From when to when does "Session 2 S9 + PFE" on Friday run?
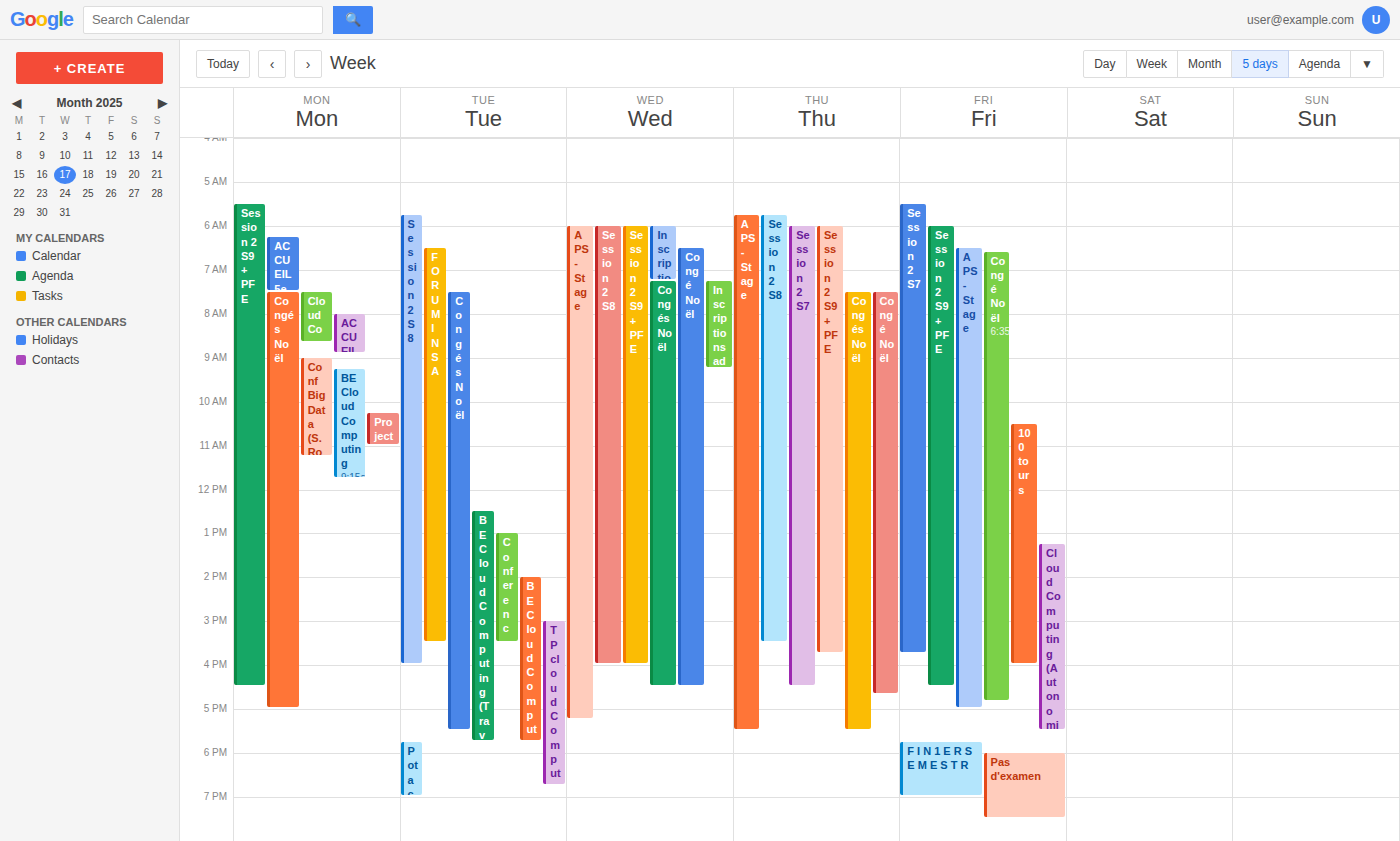
6:00 AM to 4:30 PM